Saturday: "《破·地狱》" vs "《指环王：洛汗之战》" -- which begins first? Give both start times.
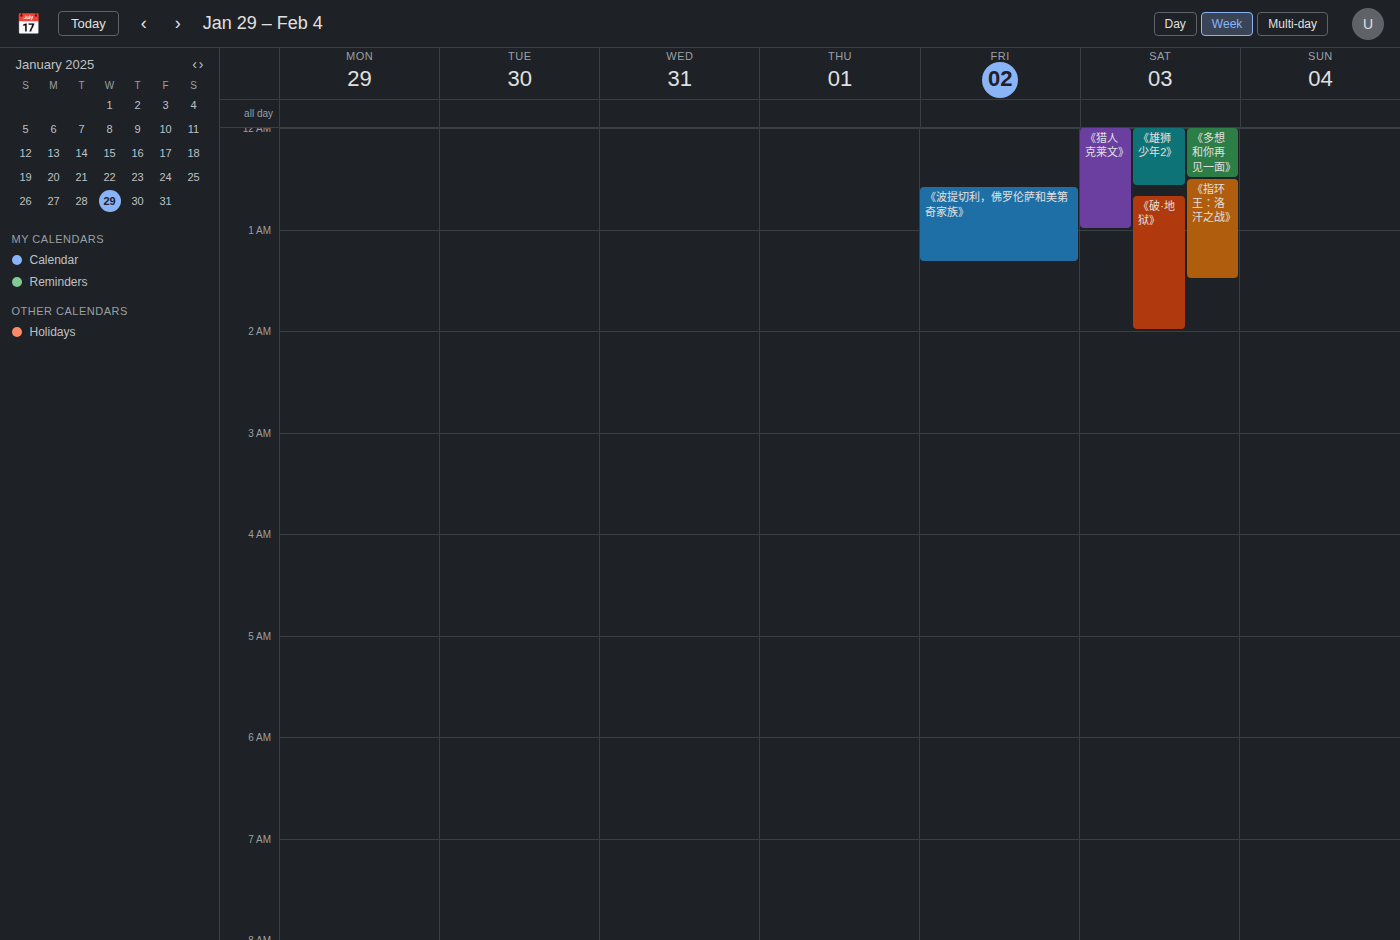
"《指环王：洛汗之战》" 12:30 AM; "《破·地狱》" 12:40 AM.